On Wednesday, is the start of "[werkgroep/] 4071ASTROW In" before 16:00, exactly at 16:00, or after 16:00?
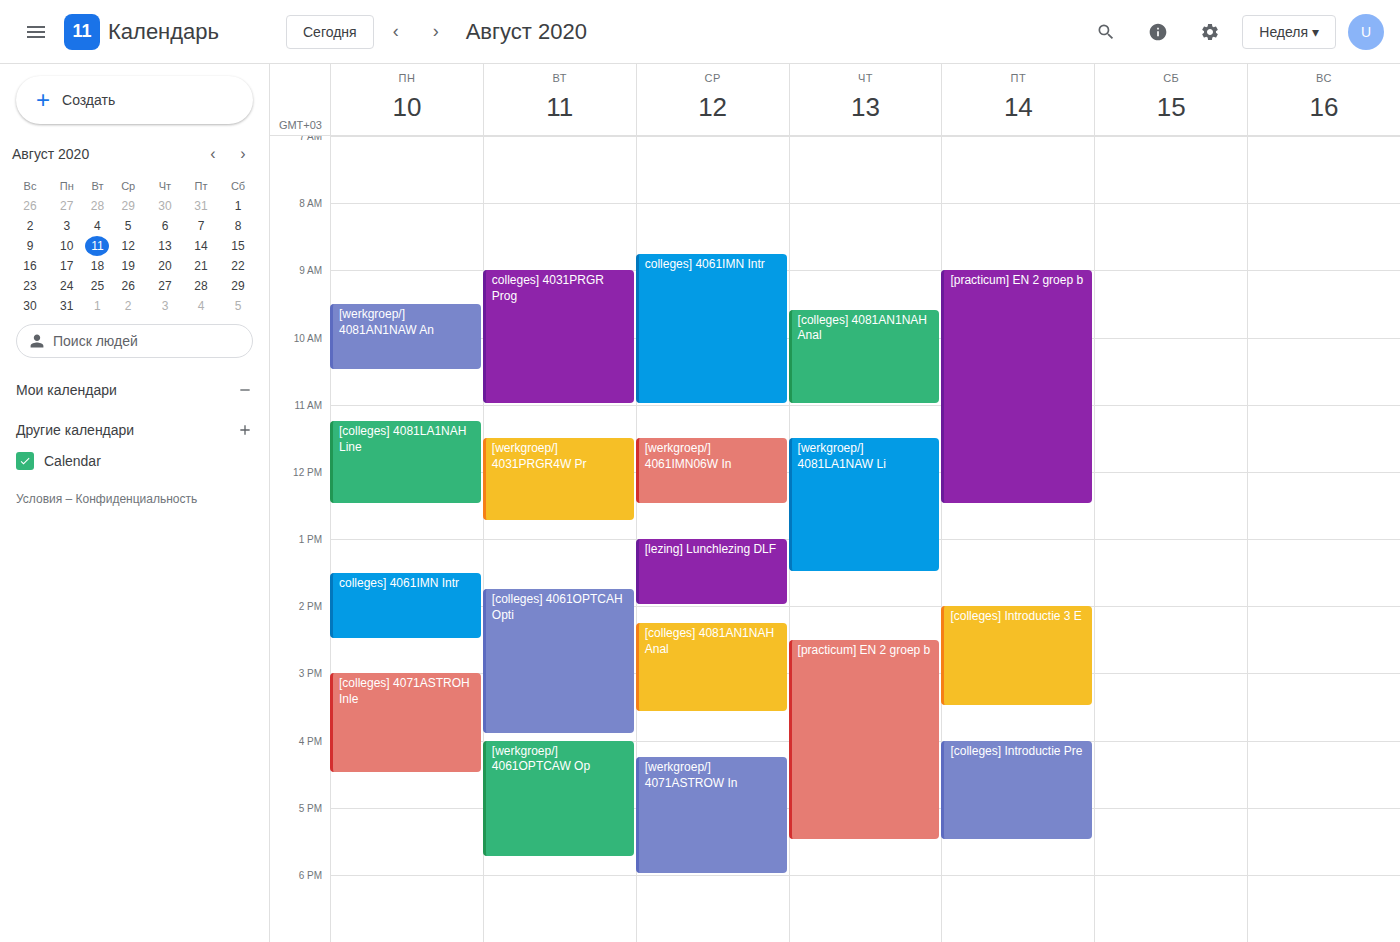
16:15 -- after 16:00, 15 minutes below the 16:00 line.